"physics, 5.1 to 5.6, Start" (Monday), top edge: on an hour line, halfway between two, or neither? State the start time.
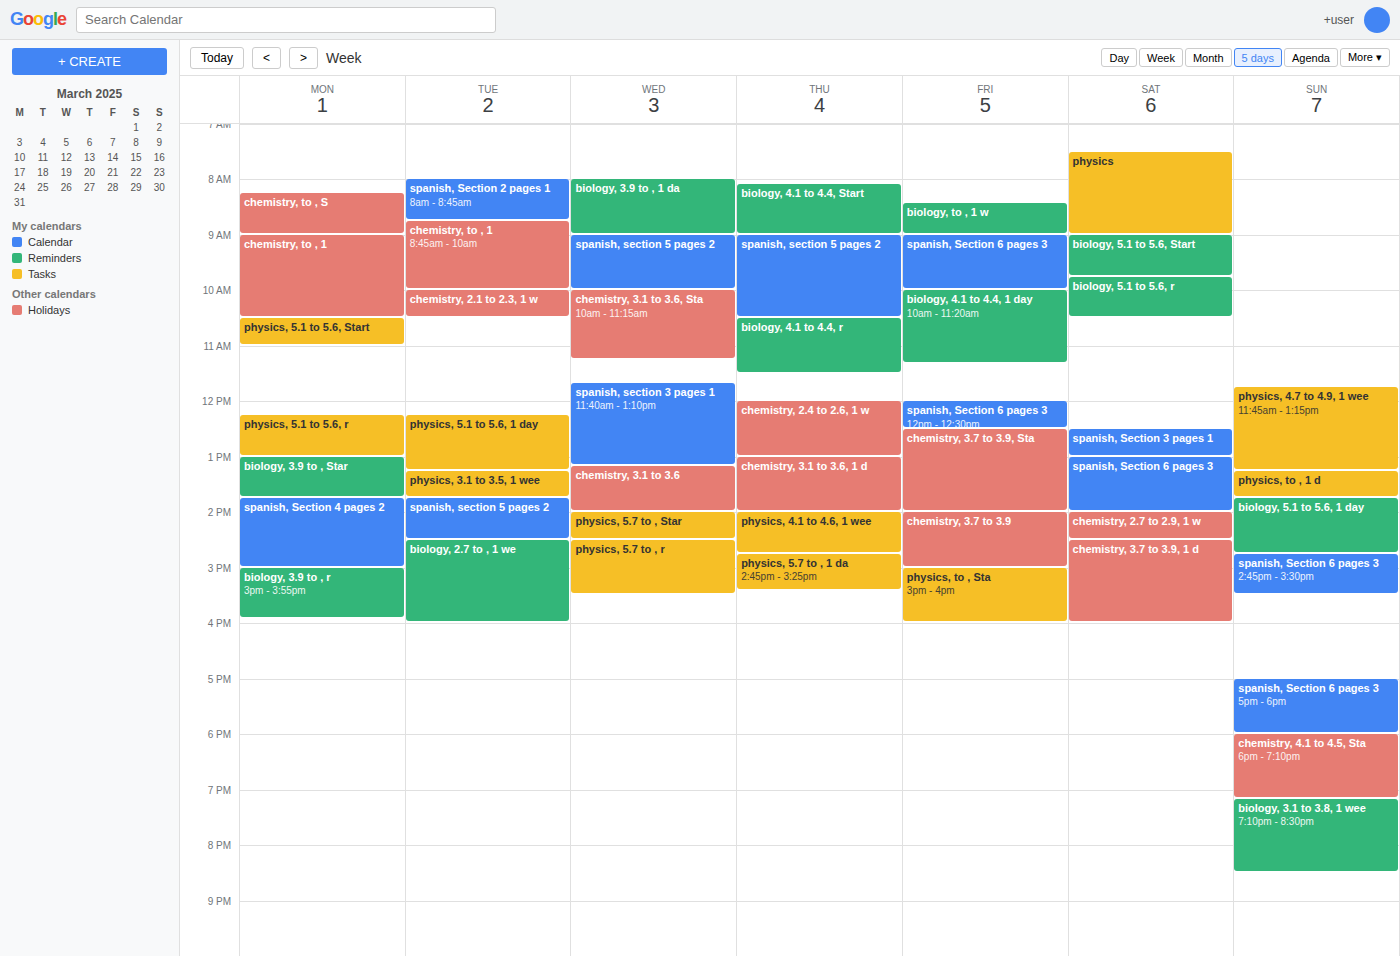
10:30 AM -- halfway between the 10 AM and 11 AM lines.